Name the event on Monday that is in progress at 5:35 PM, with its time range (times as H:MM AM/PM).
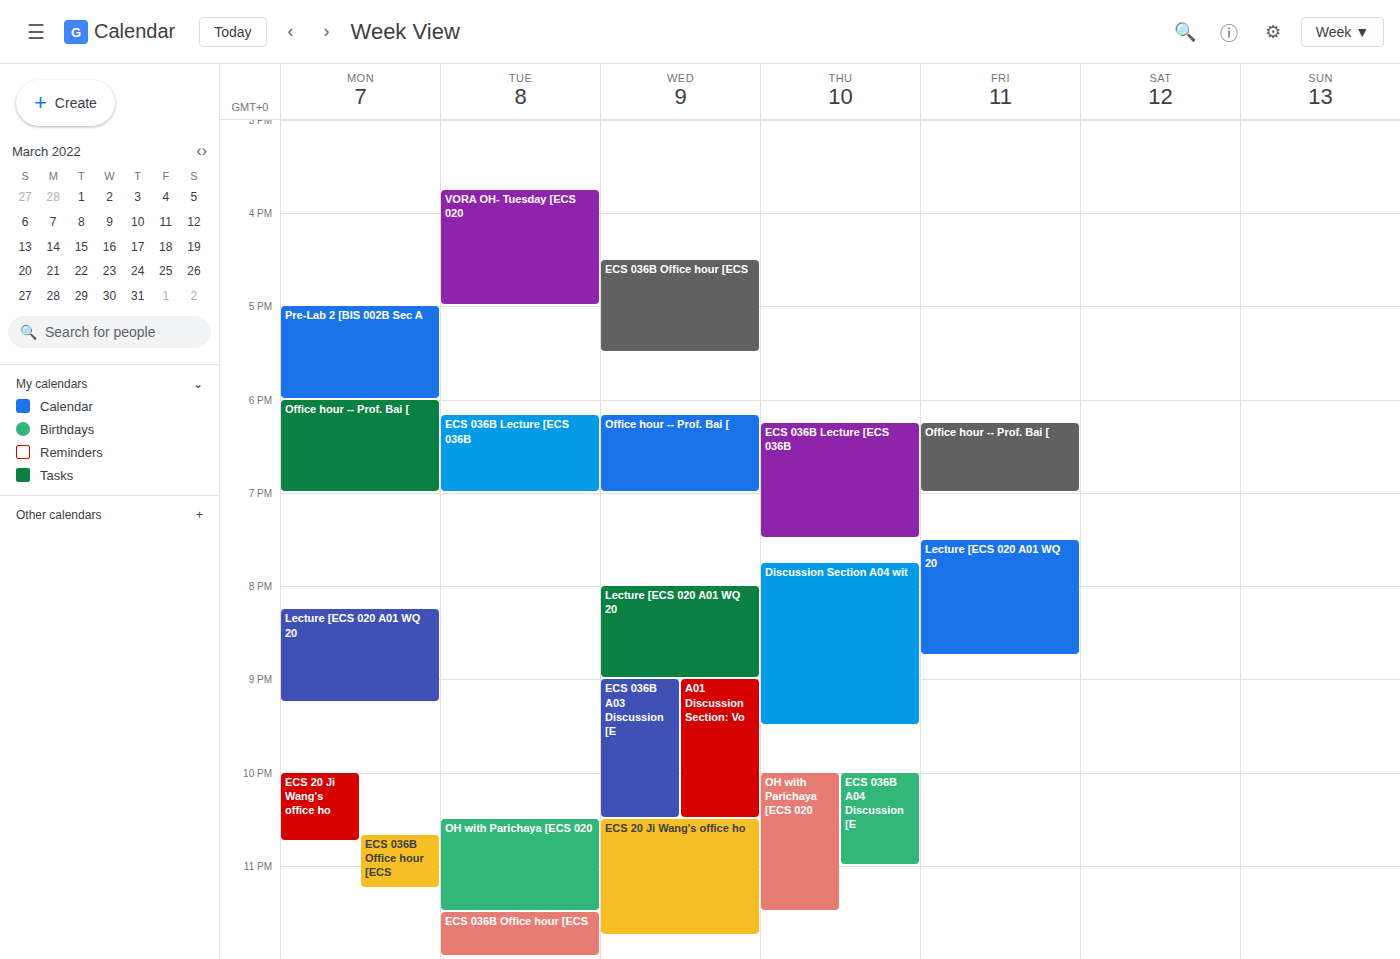
"Pre-Lab 2 [BIS 002B Sec A", 5:00 PM to 6:00 PM